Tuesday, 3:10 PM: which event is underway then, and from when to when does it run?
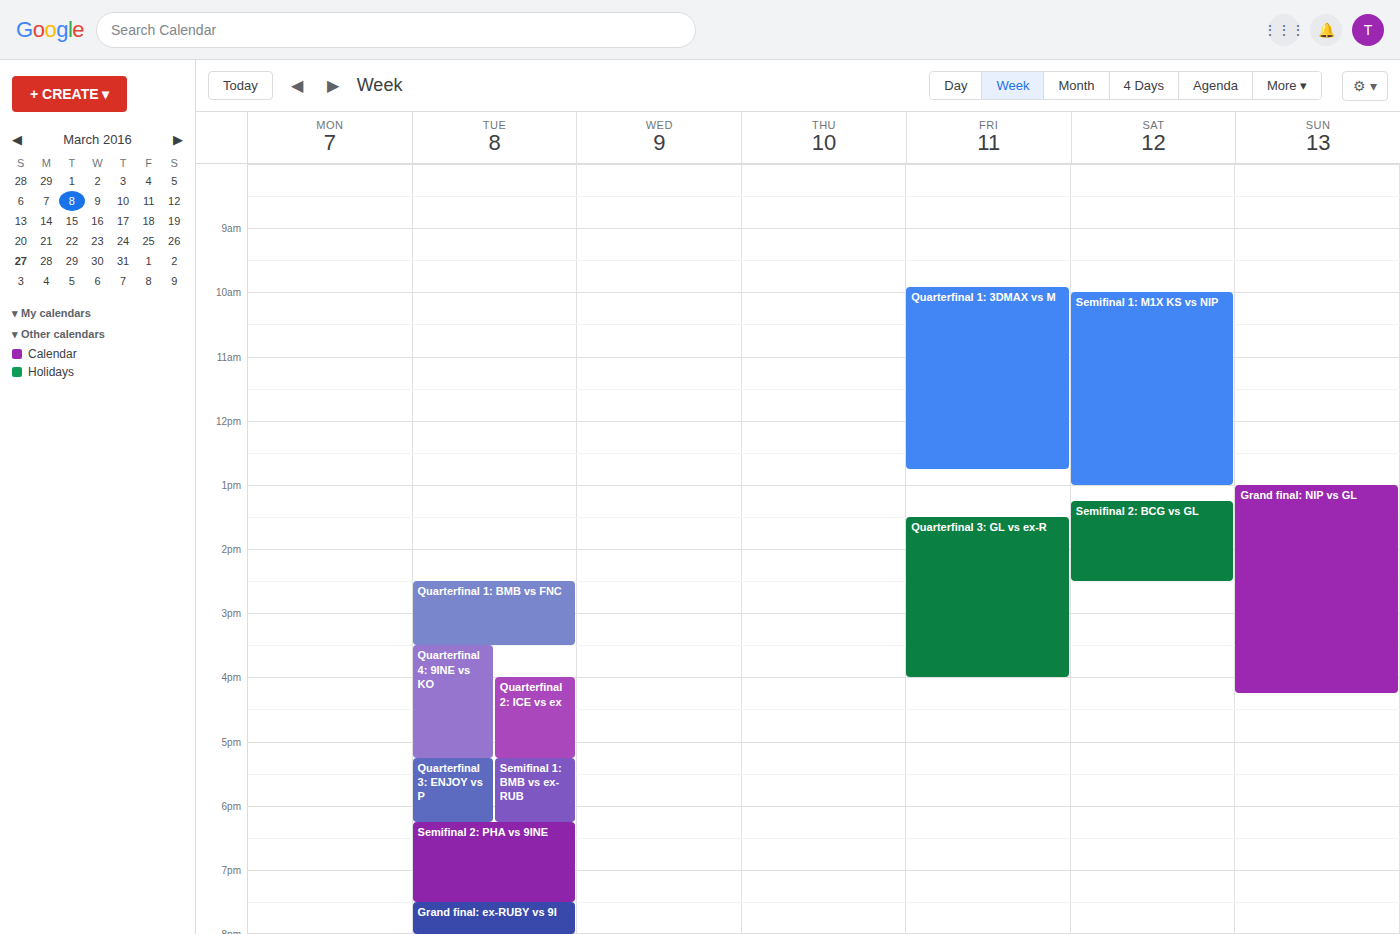
"Quarterfinal 1: BMB vs FNC", 2:30 PM to 3:30 PM